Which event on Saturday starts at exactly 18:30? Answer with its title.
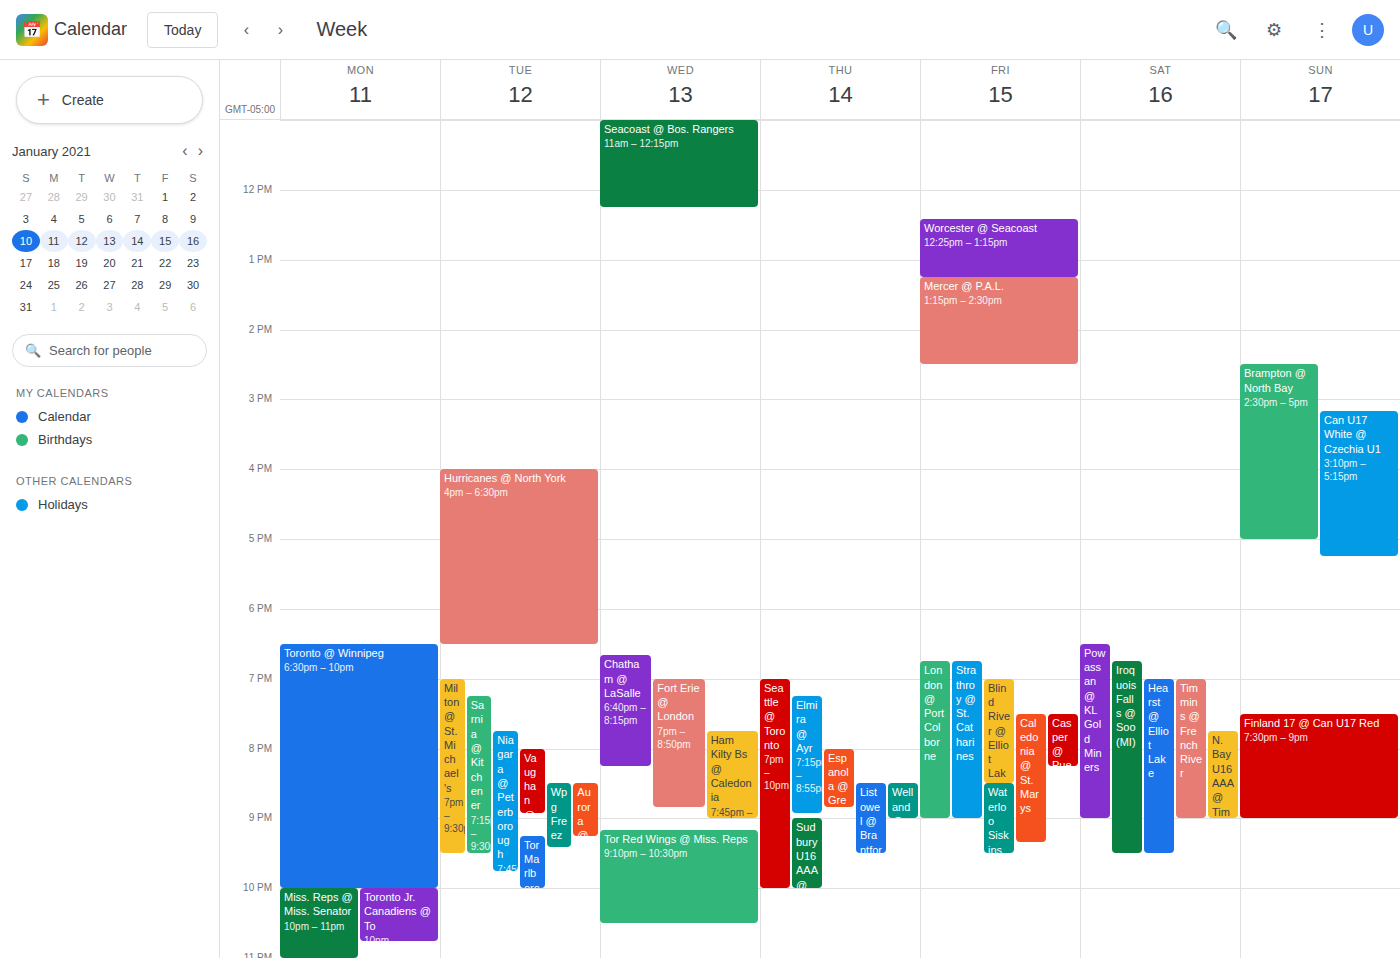
"Powassan @ KL Gold Miners"